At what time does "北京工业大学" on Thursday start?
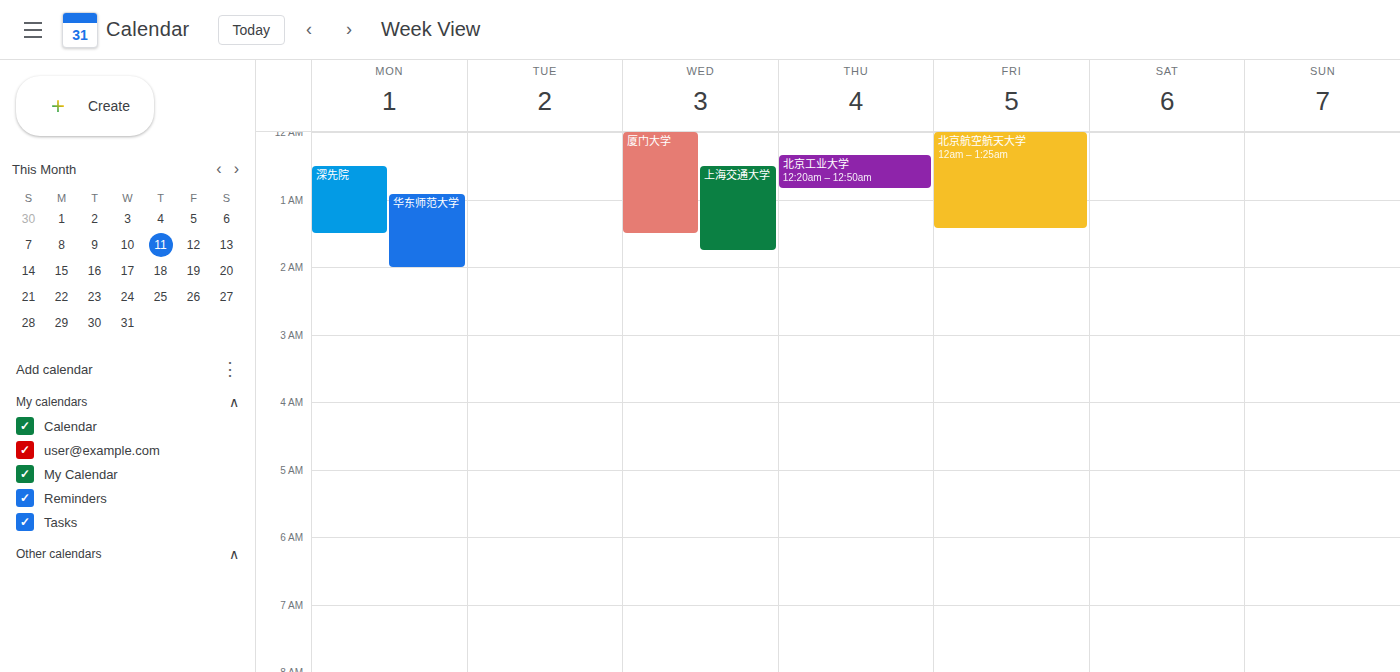
12:20 AM